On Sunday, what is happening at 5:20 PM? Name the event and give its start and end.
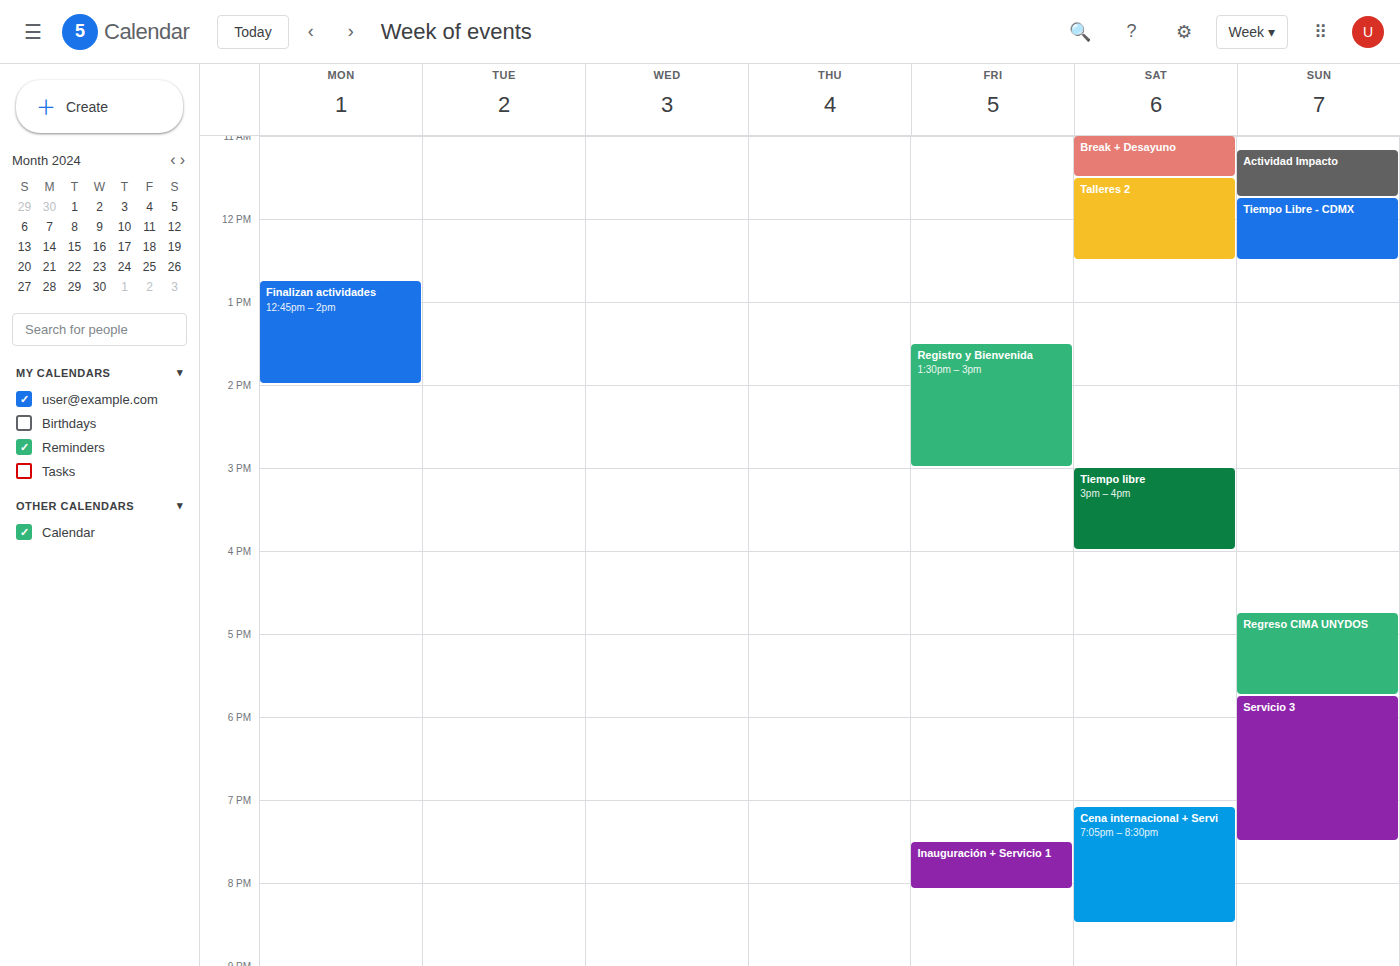
"Regreso CIMA UNYDOS", 4:45 PM to 5:45 PM